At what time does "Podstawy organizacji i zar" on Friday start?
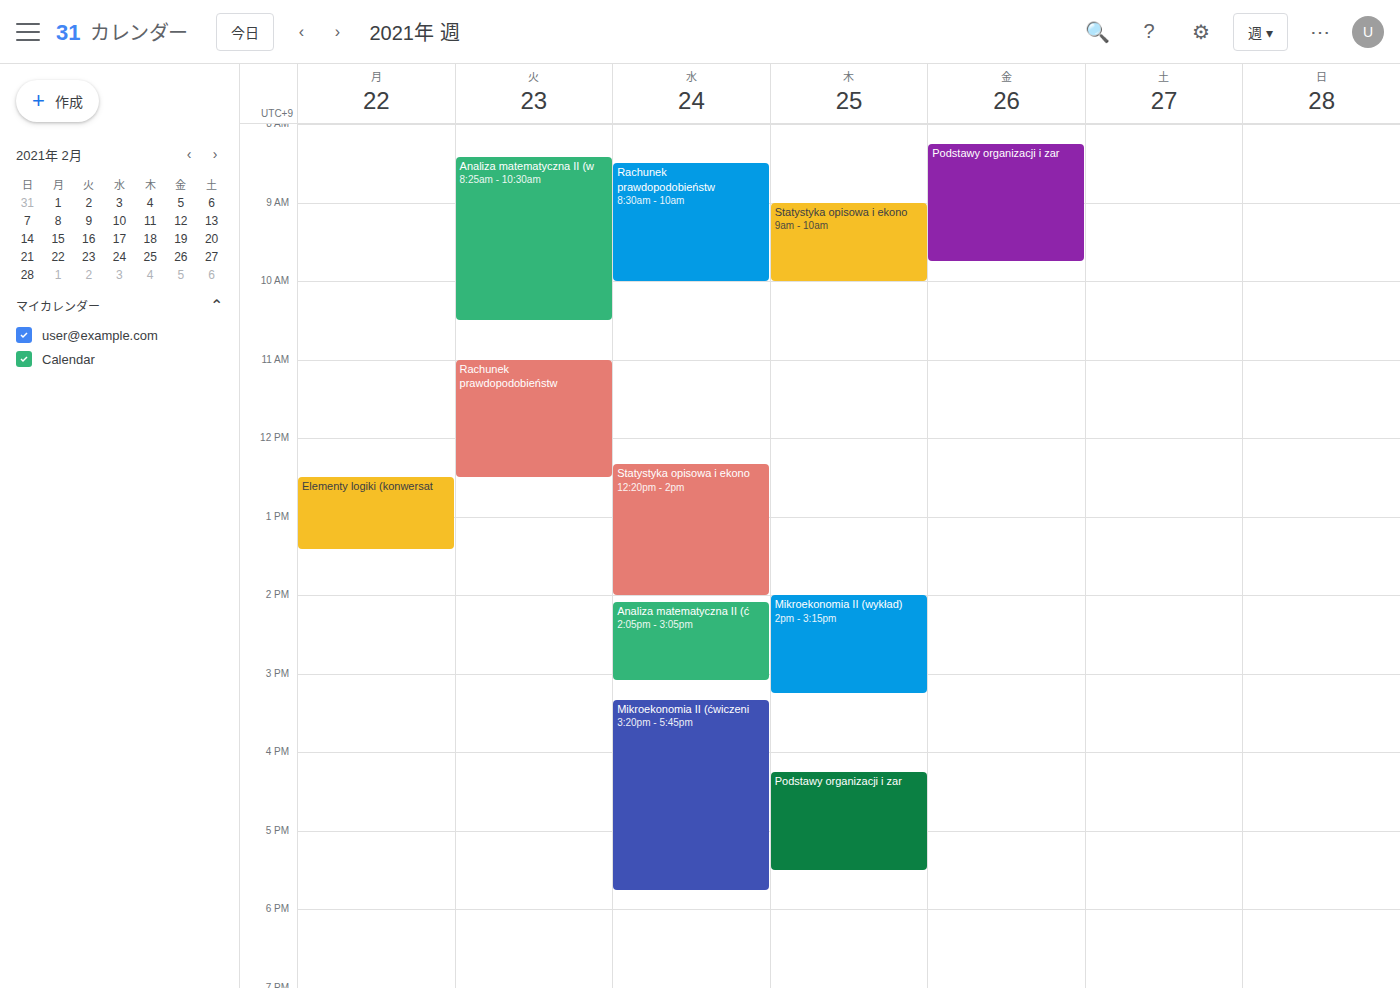
8:15 AM